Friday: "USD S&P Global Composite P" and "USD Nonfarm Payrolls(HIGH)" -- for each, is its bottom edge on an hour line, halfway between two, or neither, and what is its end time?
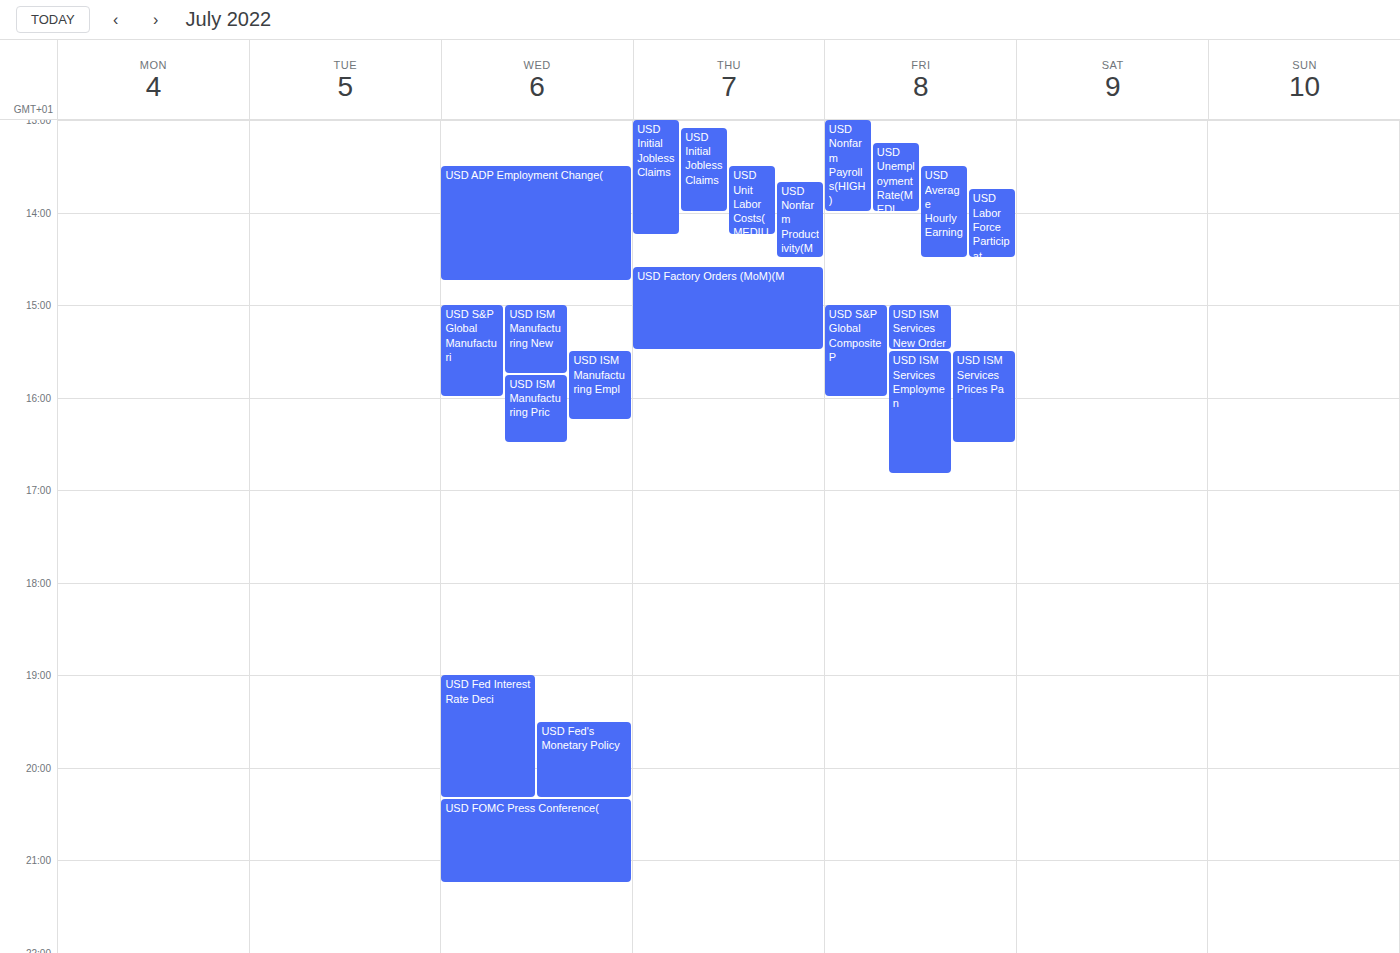
"USD S&P Global Composite P": 4:00 PM, exactly on the 4 PM line. "USD Nonfarm Payrolls(HIGH)": 2:00 PM, exactly on the 2 PM line.